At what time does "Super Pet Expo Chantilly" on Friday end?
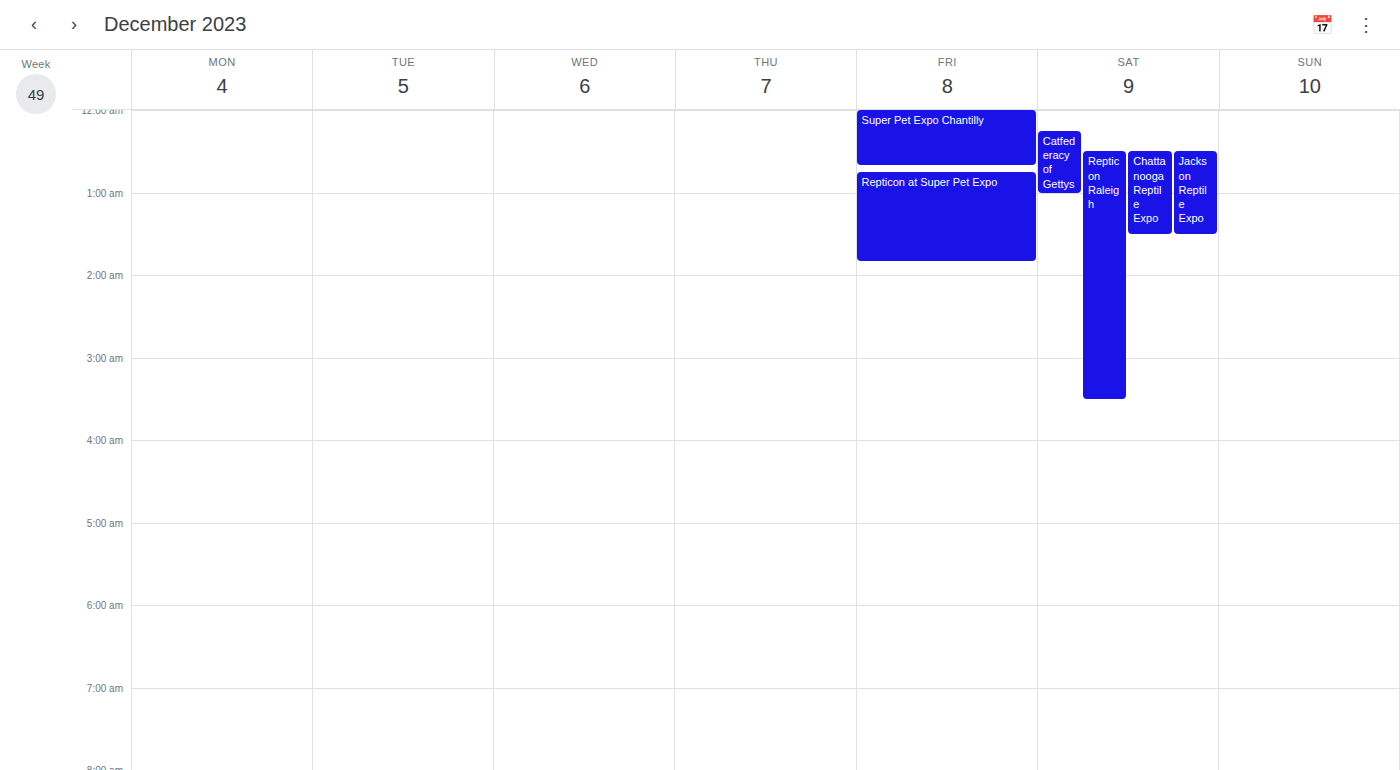
12:40 AM